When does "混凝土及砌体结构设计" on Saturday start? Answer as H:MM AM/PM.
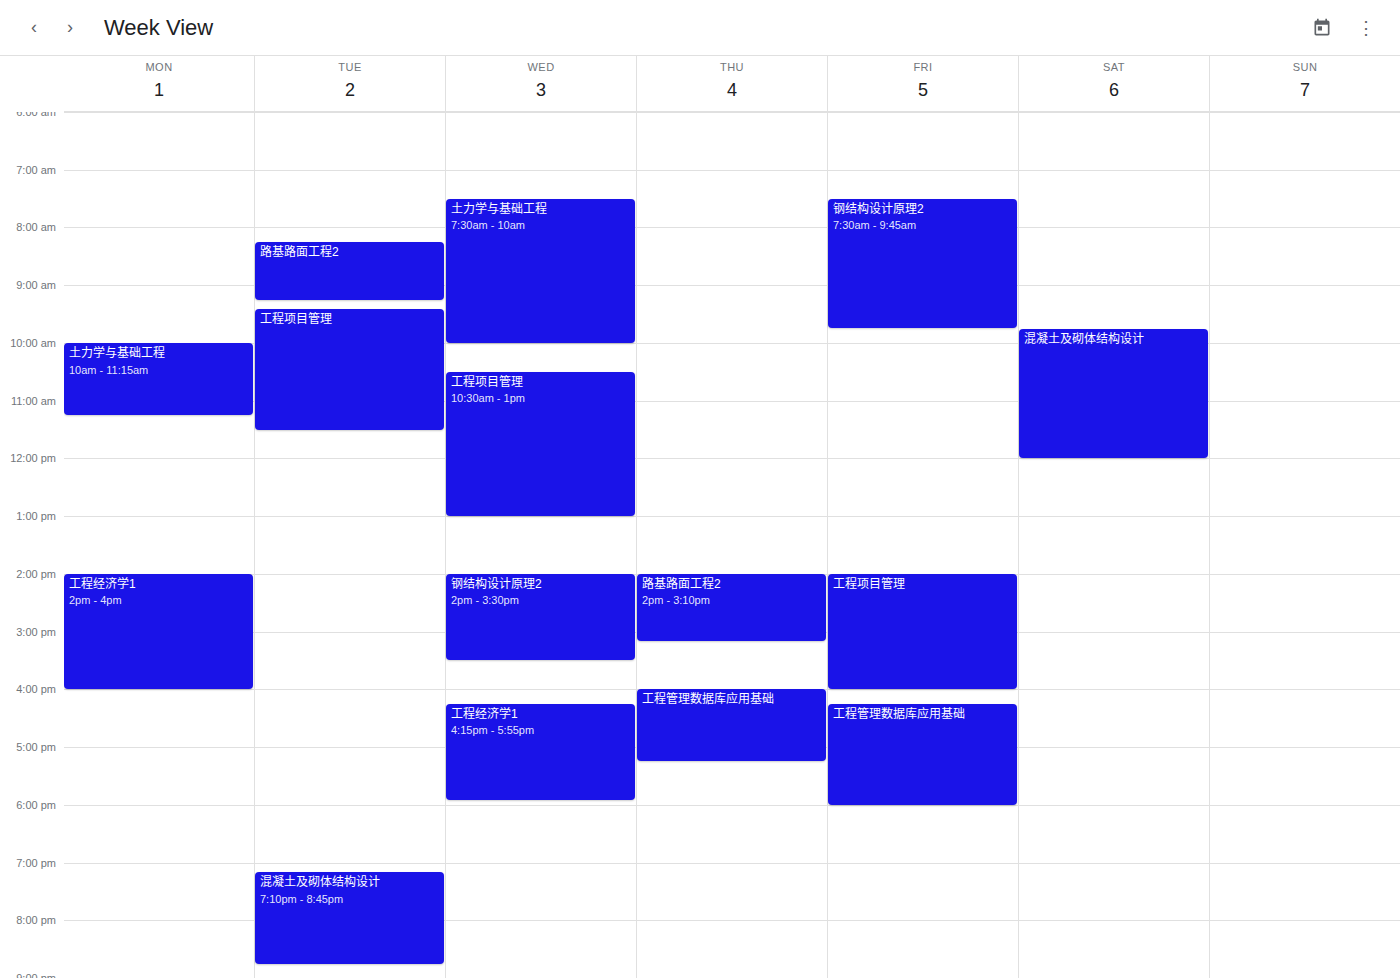
9:45 AM